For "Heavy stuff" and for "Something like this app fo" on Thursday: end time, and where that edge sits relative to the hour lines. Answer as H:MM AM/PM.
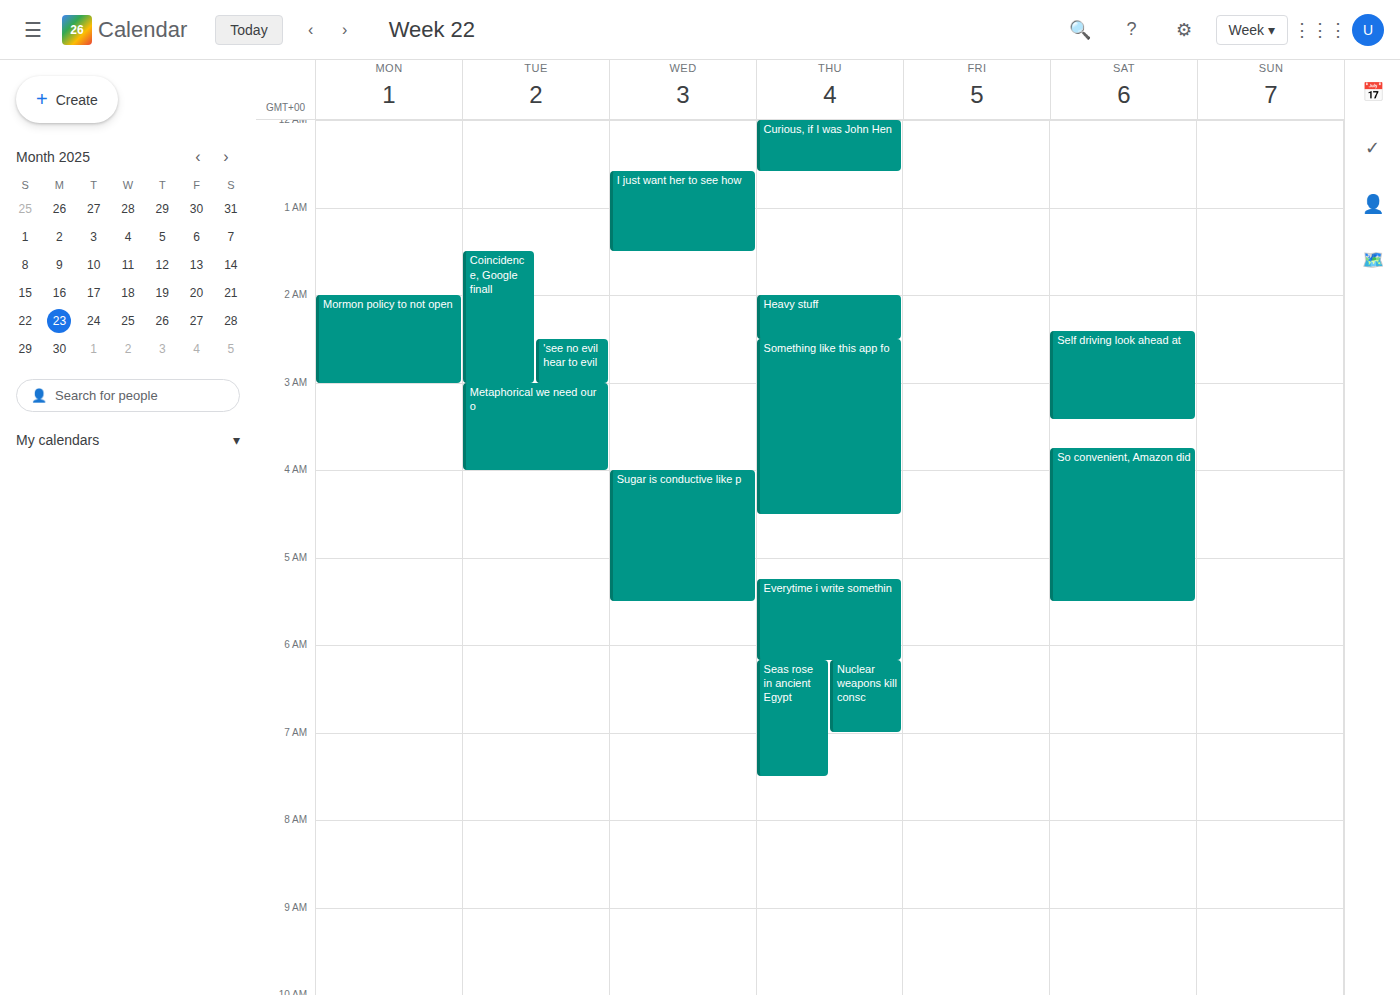
"Heavy stuff": 2:30 AM, halfway between the 2 AM and 3 AM lines. "Something like this app fo": 4:30 AM, halfway between the 4 AM and 5 AM lines.